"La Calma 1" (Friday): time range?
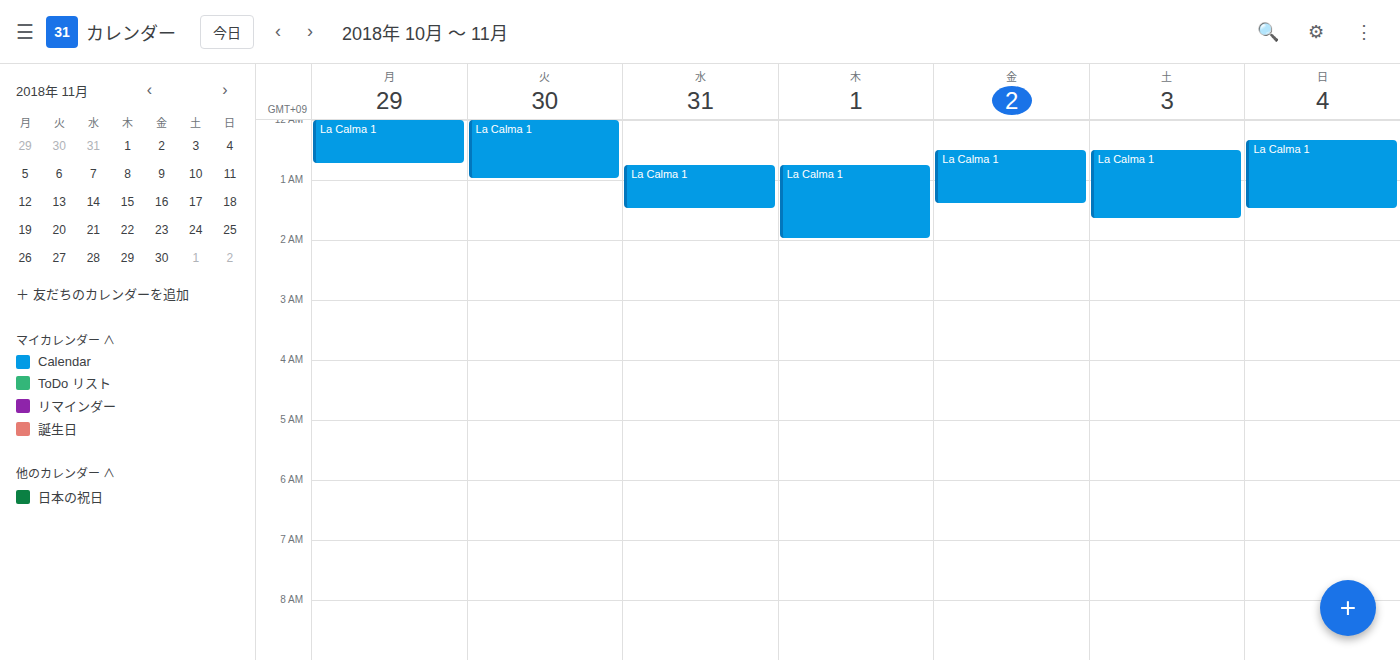
12:30 AM to 1:25 AM